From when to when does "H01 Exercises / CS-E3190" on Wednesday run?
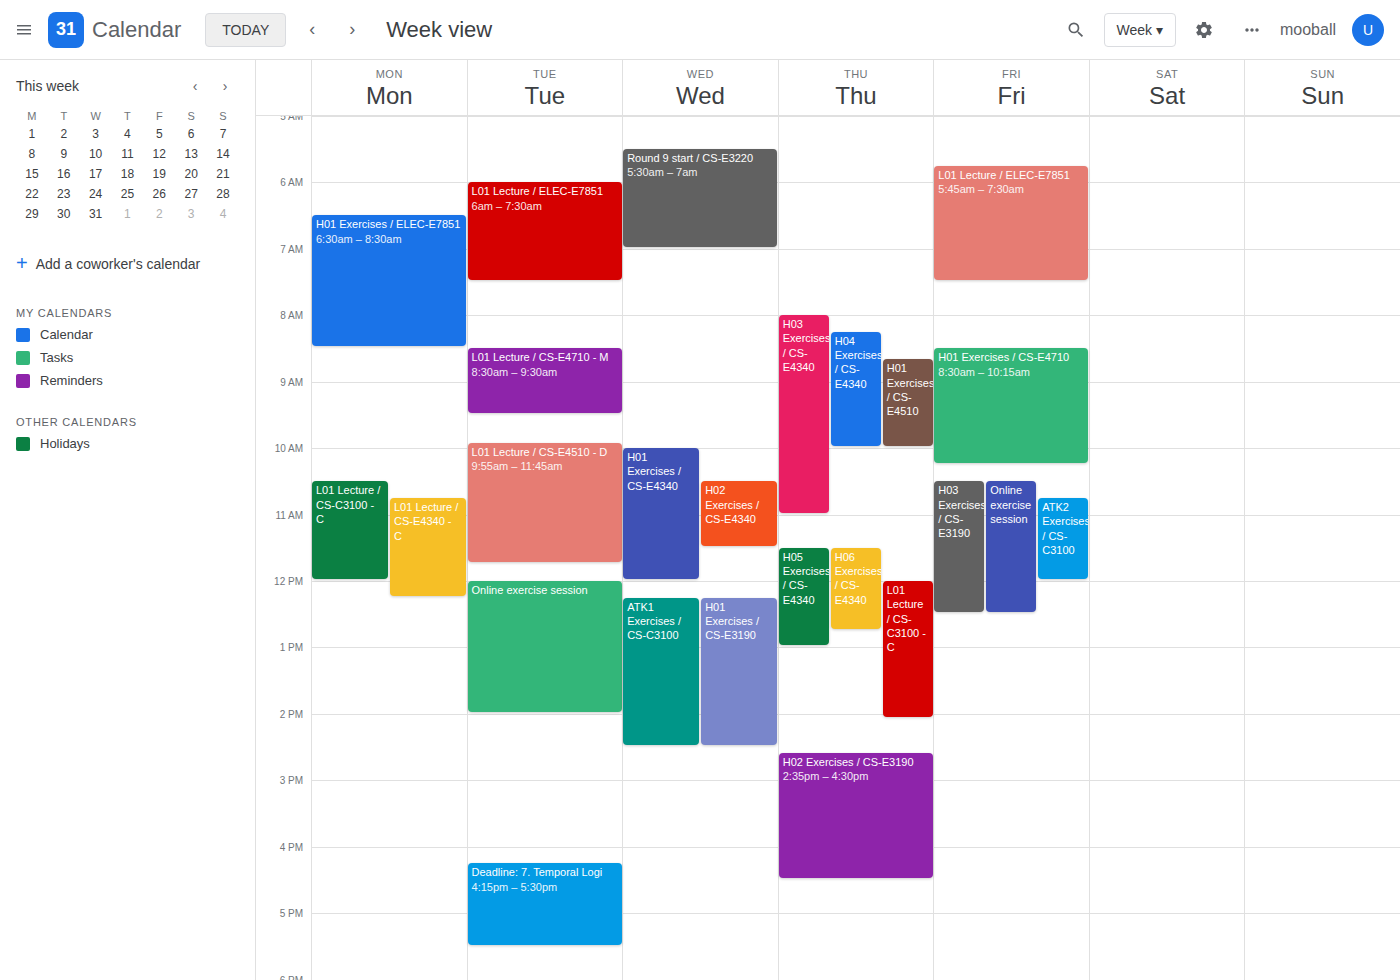
12:15 to 14:30